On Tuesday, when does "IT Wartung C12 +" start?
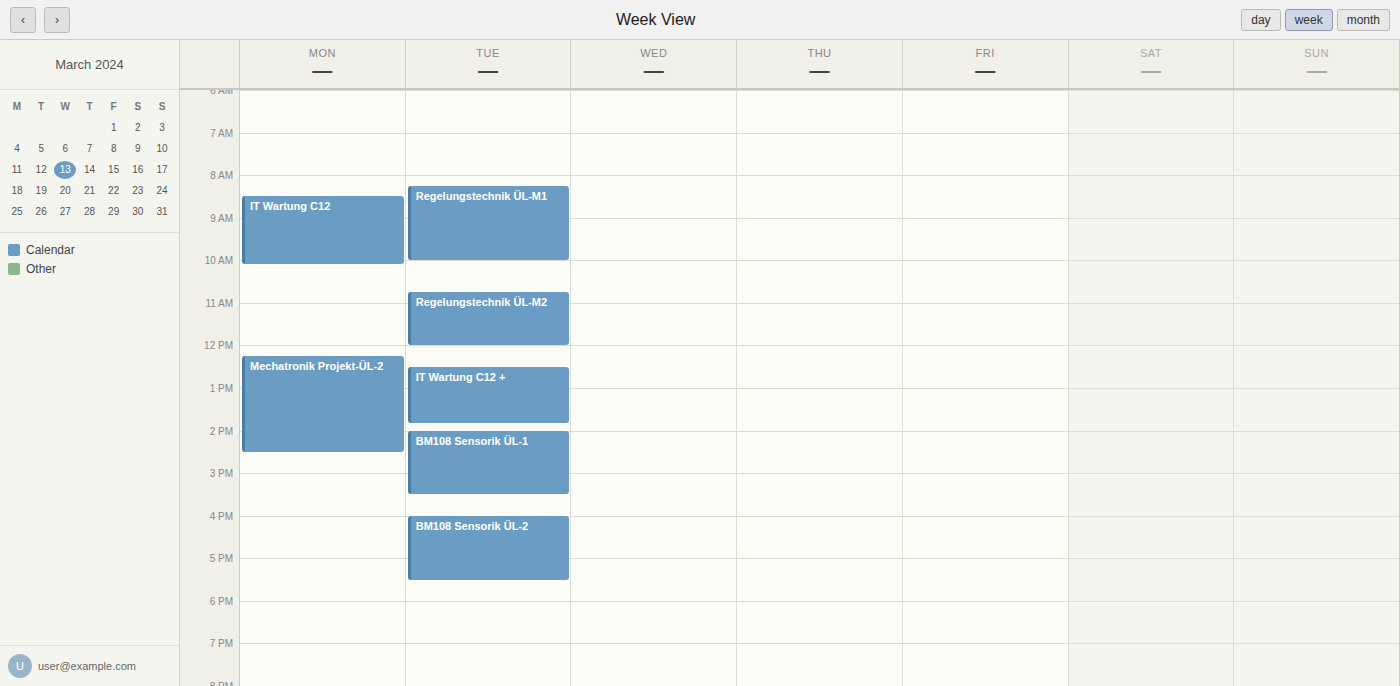
12:30